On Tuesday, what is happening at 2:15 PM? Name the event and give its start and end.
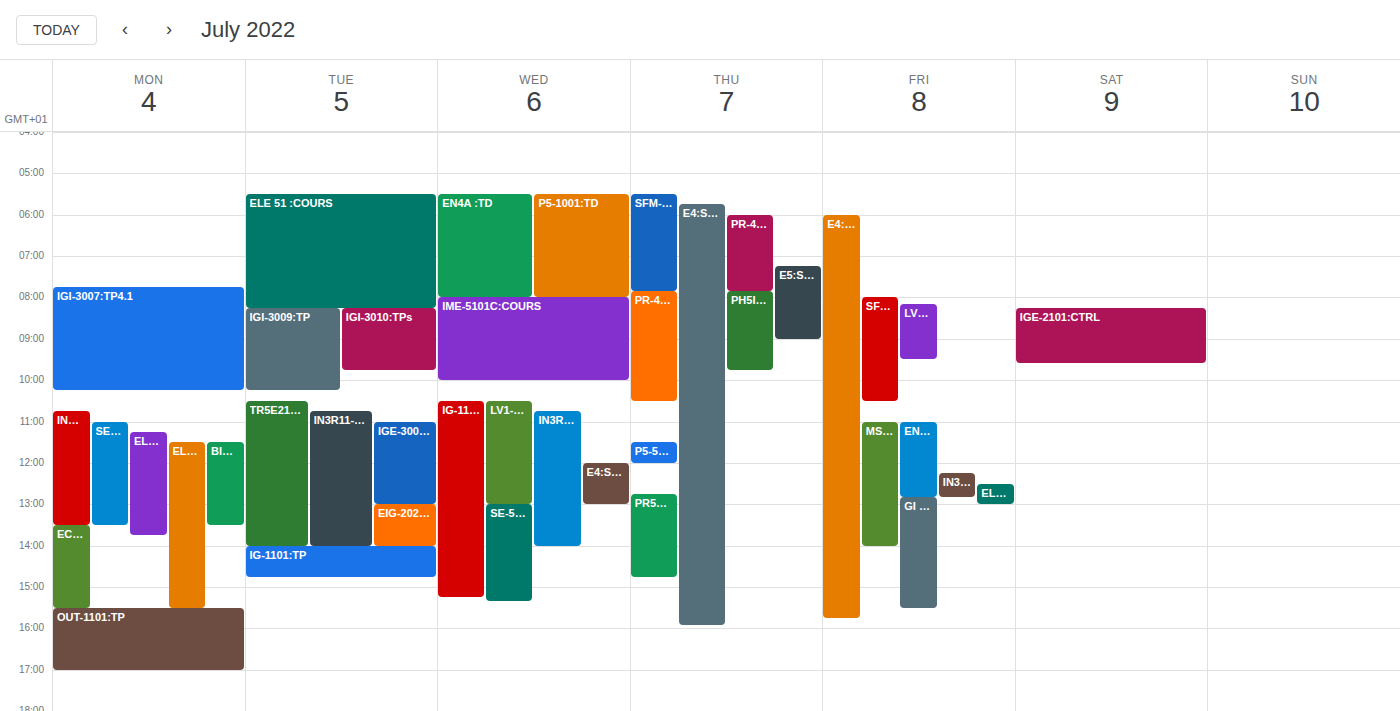
"IG-1101:TP", 2:00 PM to 2:45 PM